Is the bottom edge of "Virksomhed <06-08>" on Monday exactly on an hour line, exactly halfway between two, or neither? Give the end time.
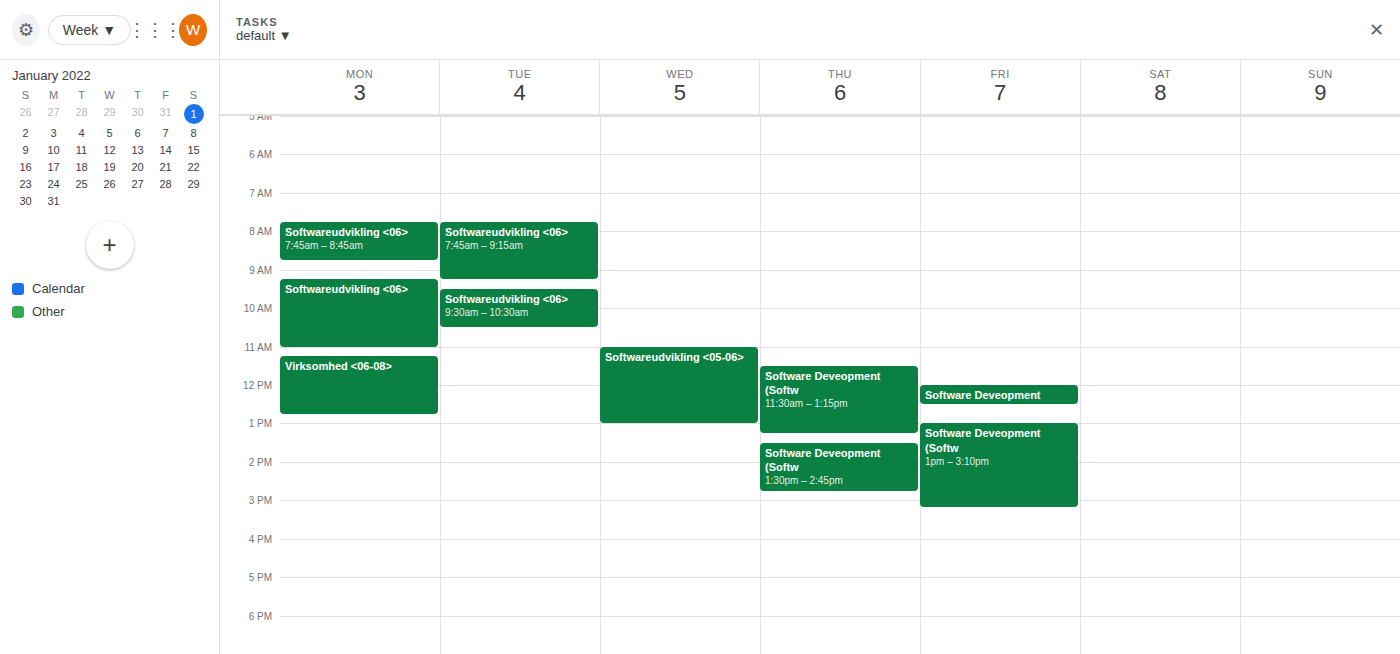
12:45 PM -- neither: three quarters of the way from the 12 PM line to the 1 PM line.